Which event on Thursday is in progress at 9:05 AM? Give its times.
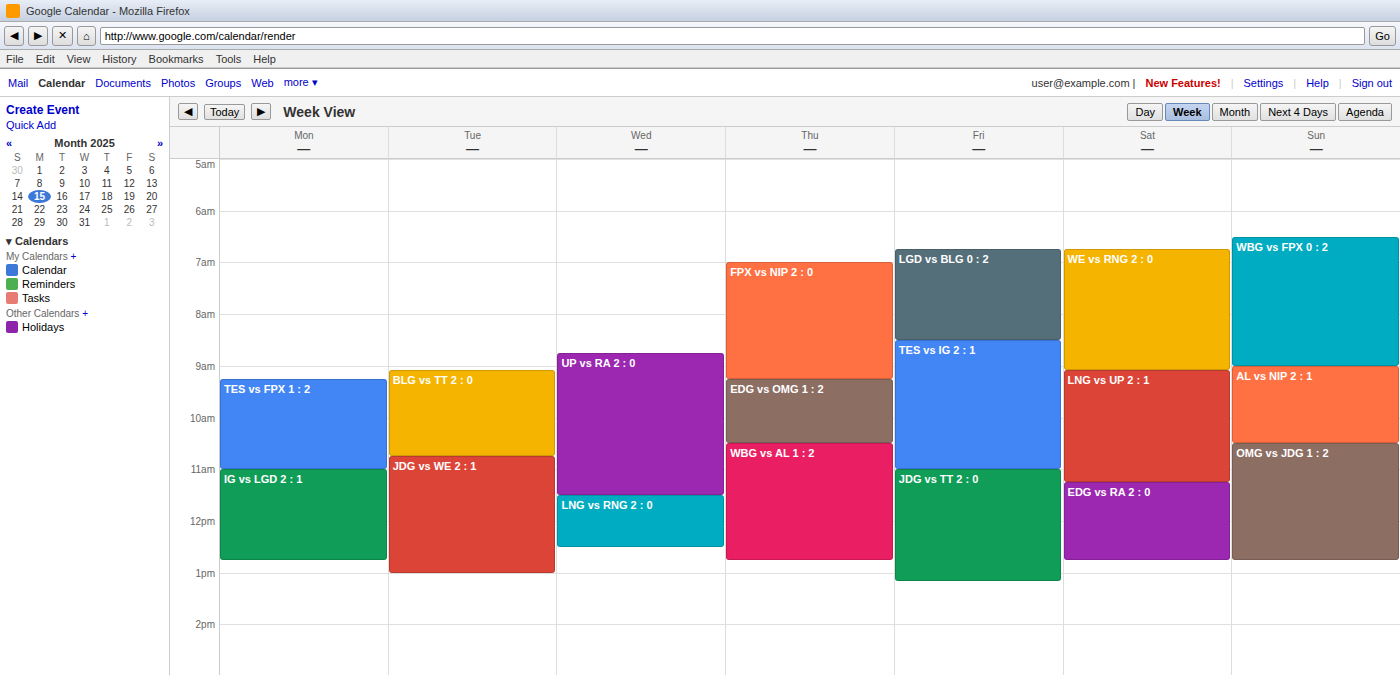
"FPX vs NIP 2 : 0", 7:00 AM to 9:15 AM